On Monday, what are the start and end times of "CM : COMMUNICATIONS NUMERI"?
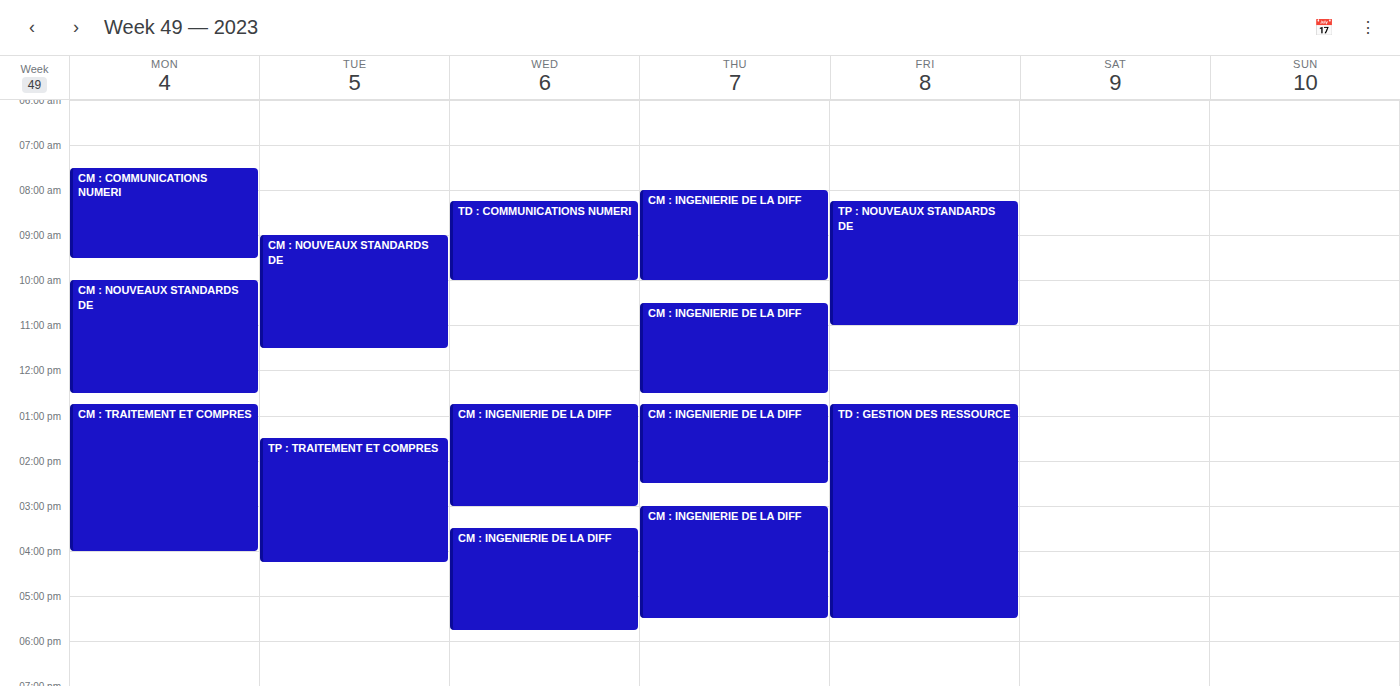
7:30 AM to 9:30 AM